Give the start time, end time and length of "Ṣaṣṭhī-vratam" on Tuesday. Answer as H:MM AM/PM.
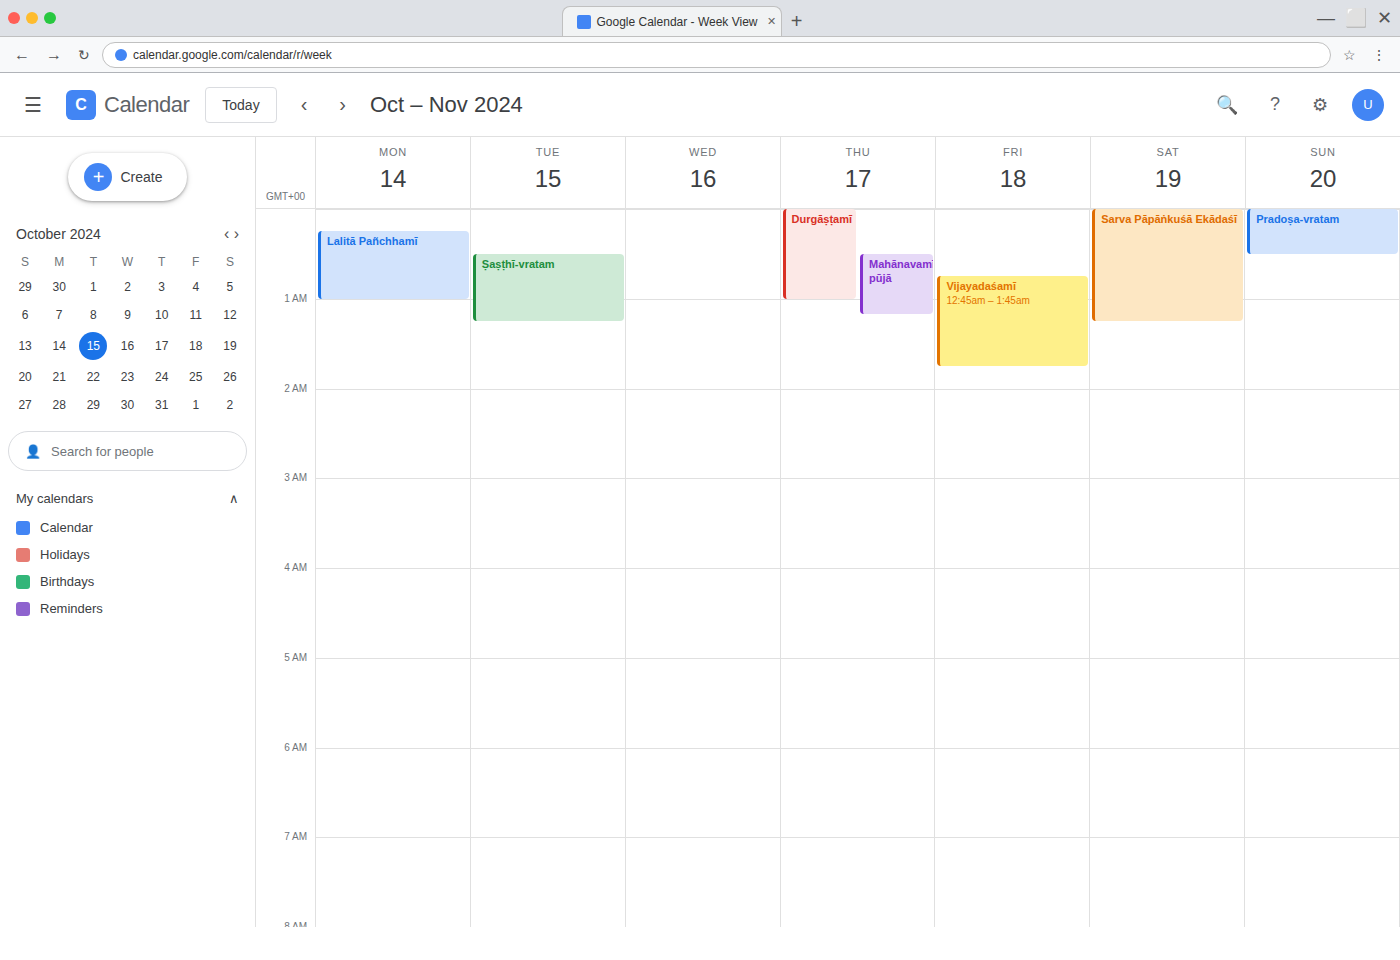
12:30 AM to 1:15 AM, 45 minutes